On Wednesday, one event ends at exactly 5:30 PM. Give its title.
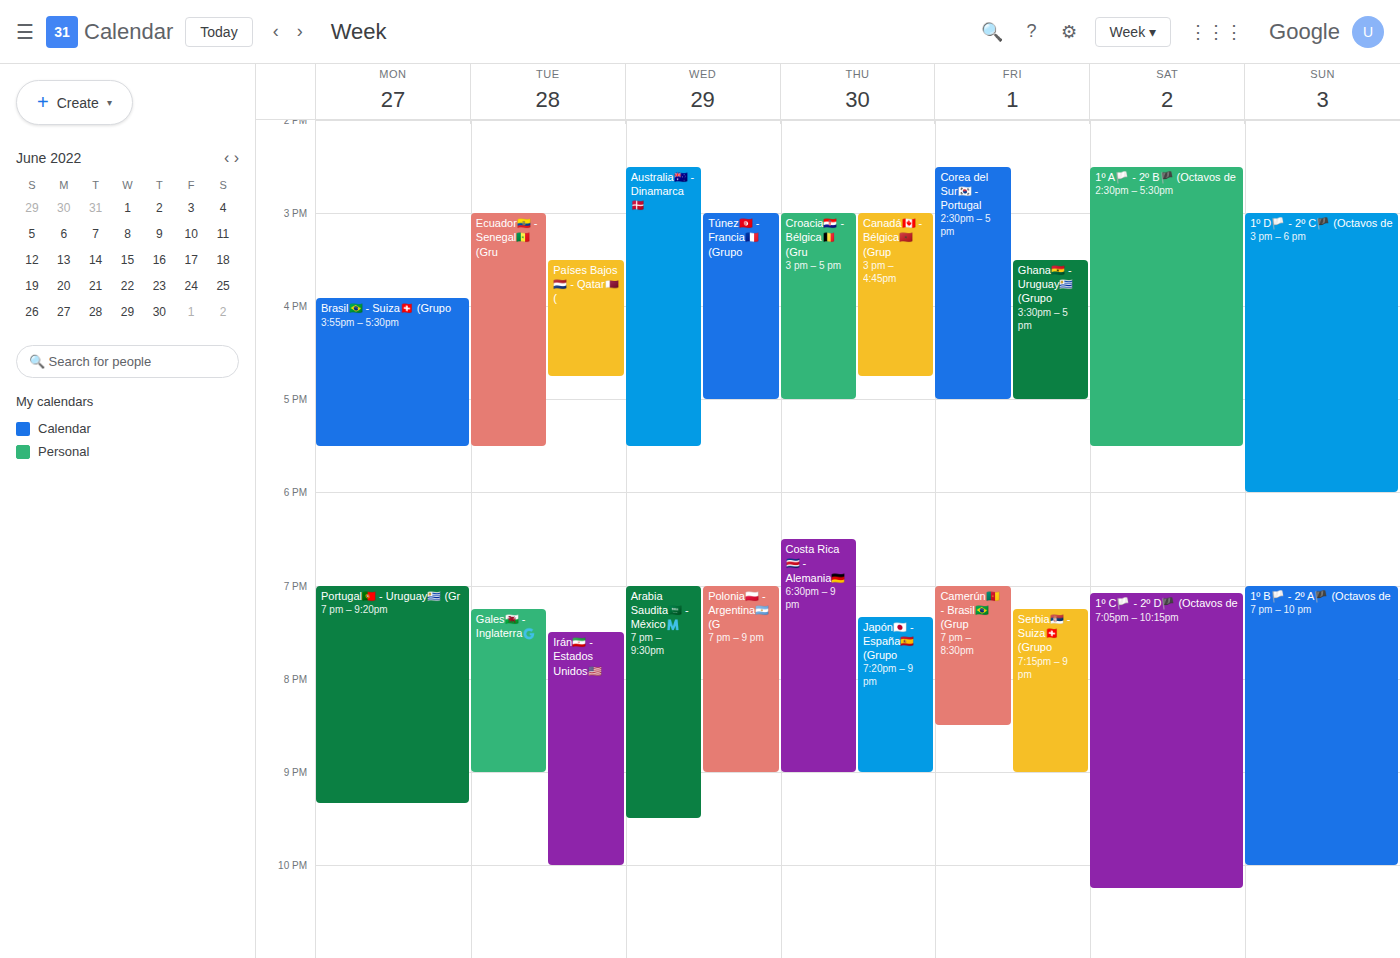
"Australia🇦🇺 - Dinamarca🇩🇰"